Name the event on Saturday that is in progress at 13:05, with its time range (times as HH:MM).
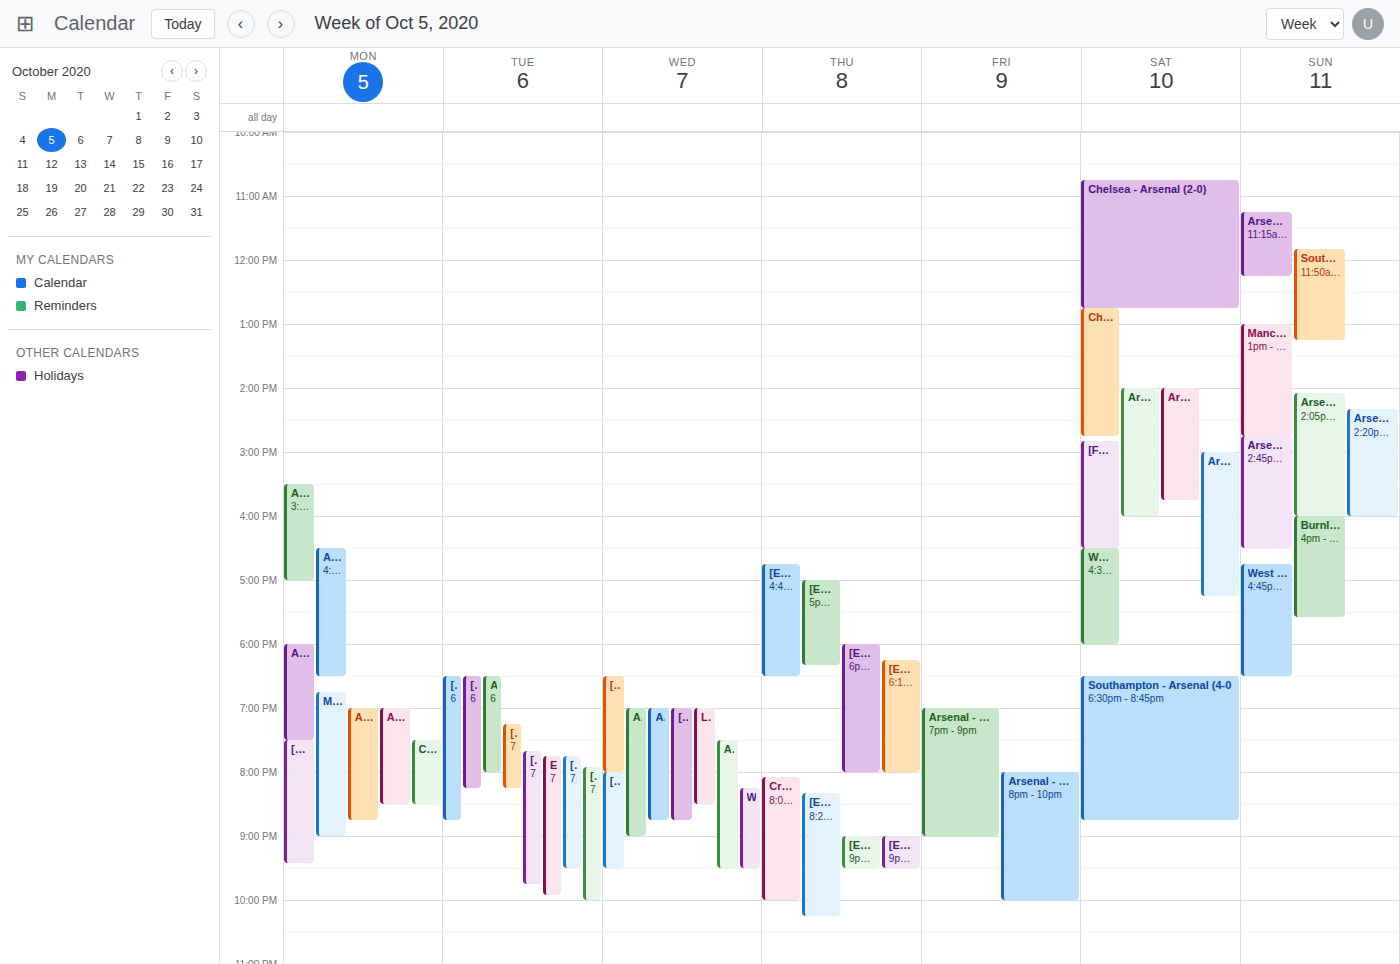
"Chelsea - Arsenal (3-1)", 12:45 to 14:45